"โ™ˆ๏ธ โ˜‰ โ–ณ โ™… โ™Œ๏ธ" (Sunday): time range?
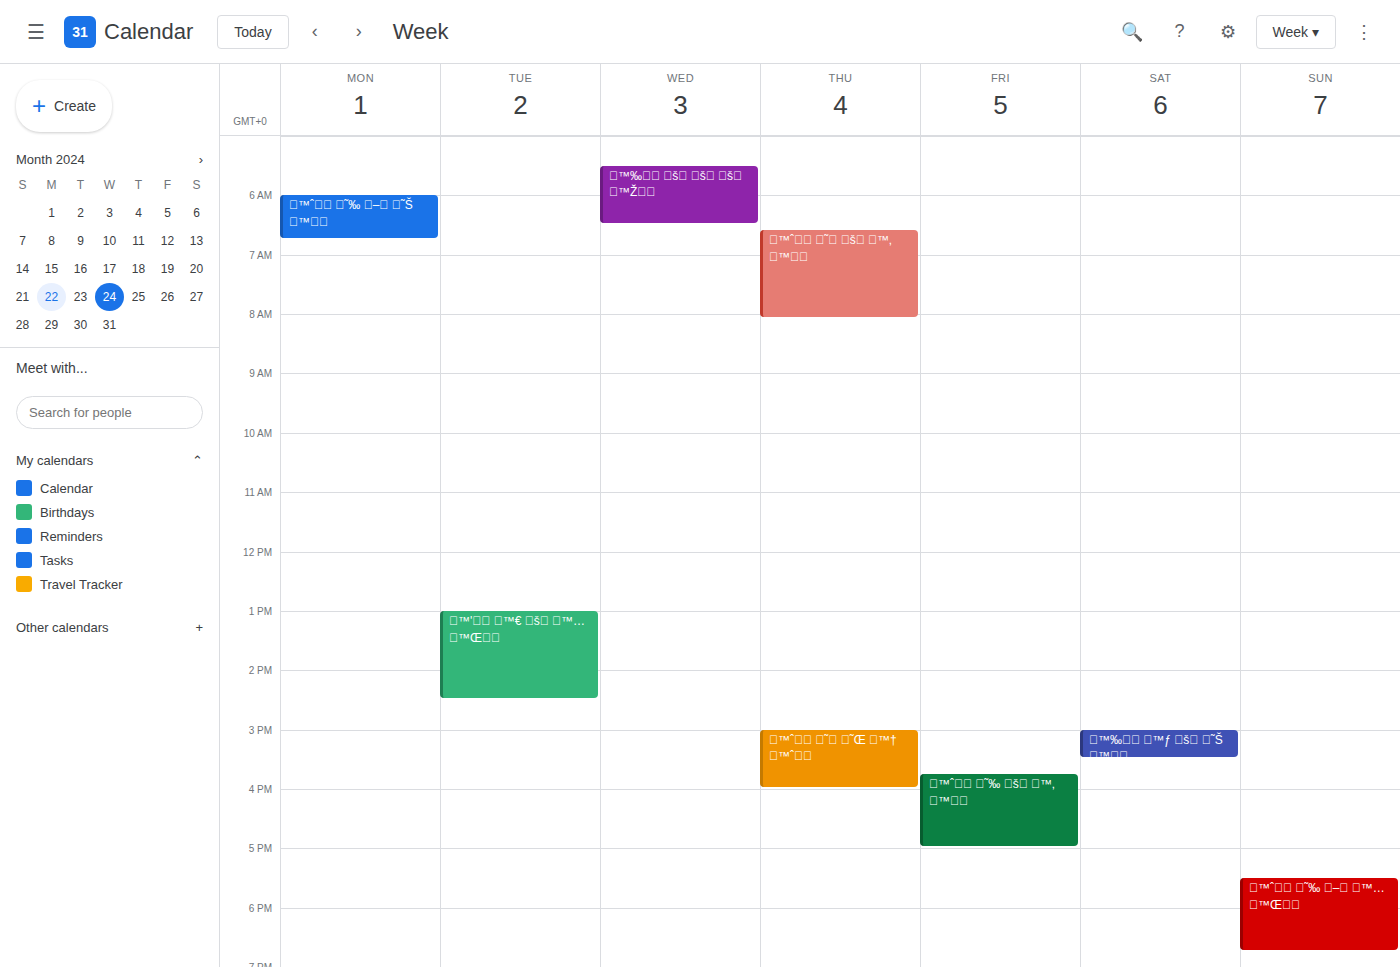
5:30 PM to 6:45 PM